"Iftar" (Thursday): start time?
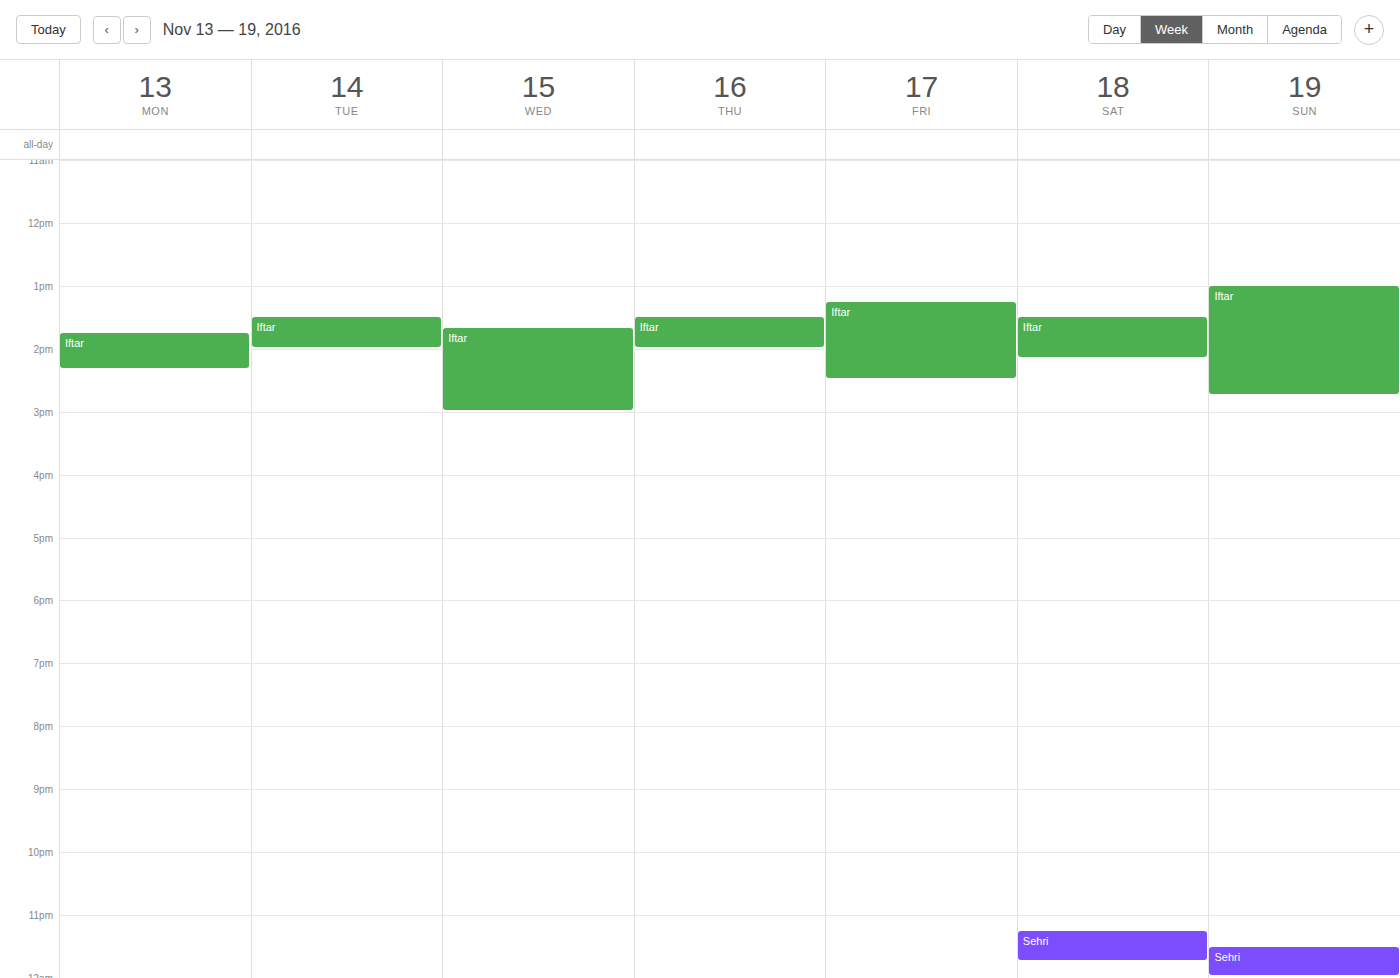
1:30 PM